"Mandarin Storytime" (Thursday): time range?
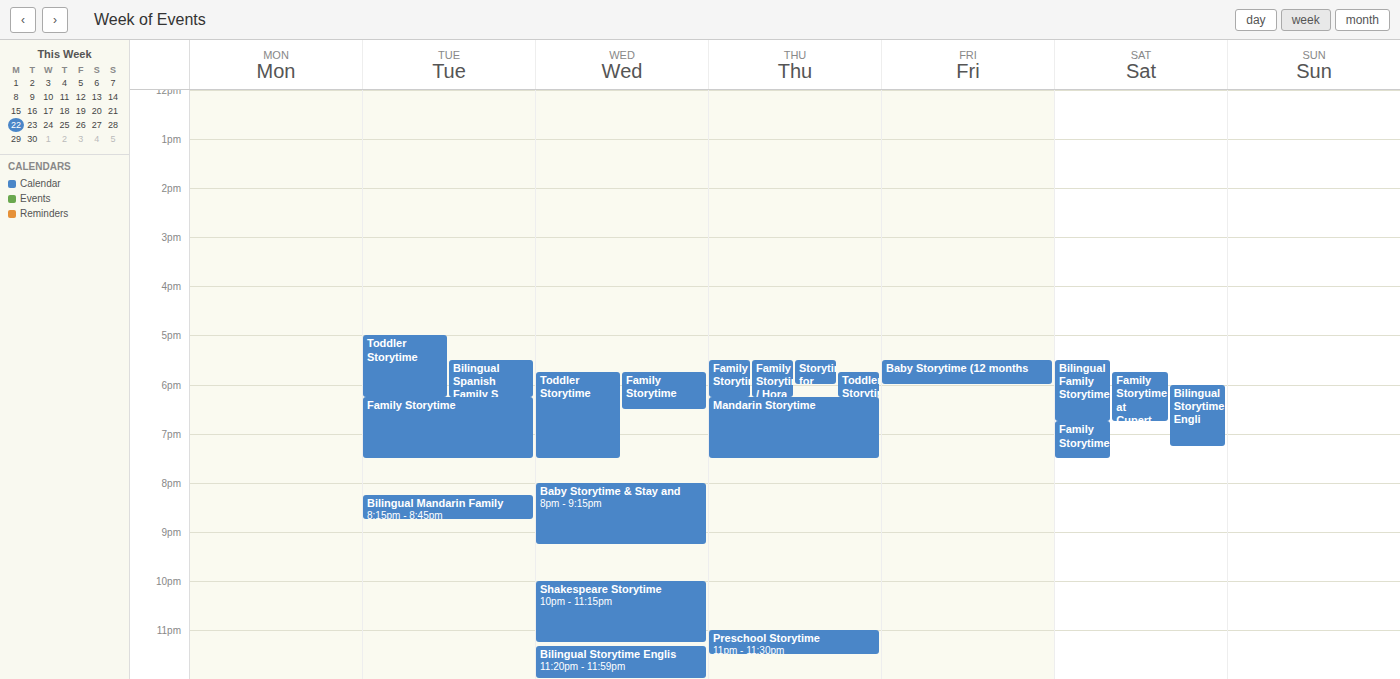
6:15 PM to 7:30 PM